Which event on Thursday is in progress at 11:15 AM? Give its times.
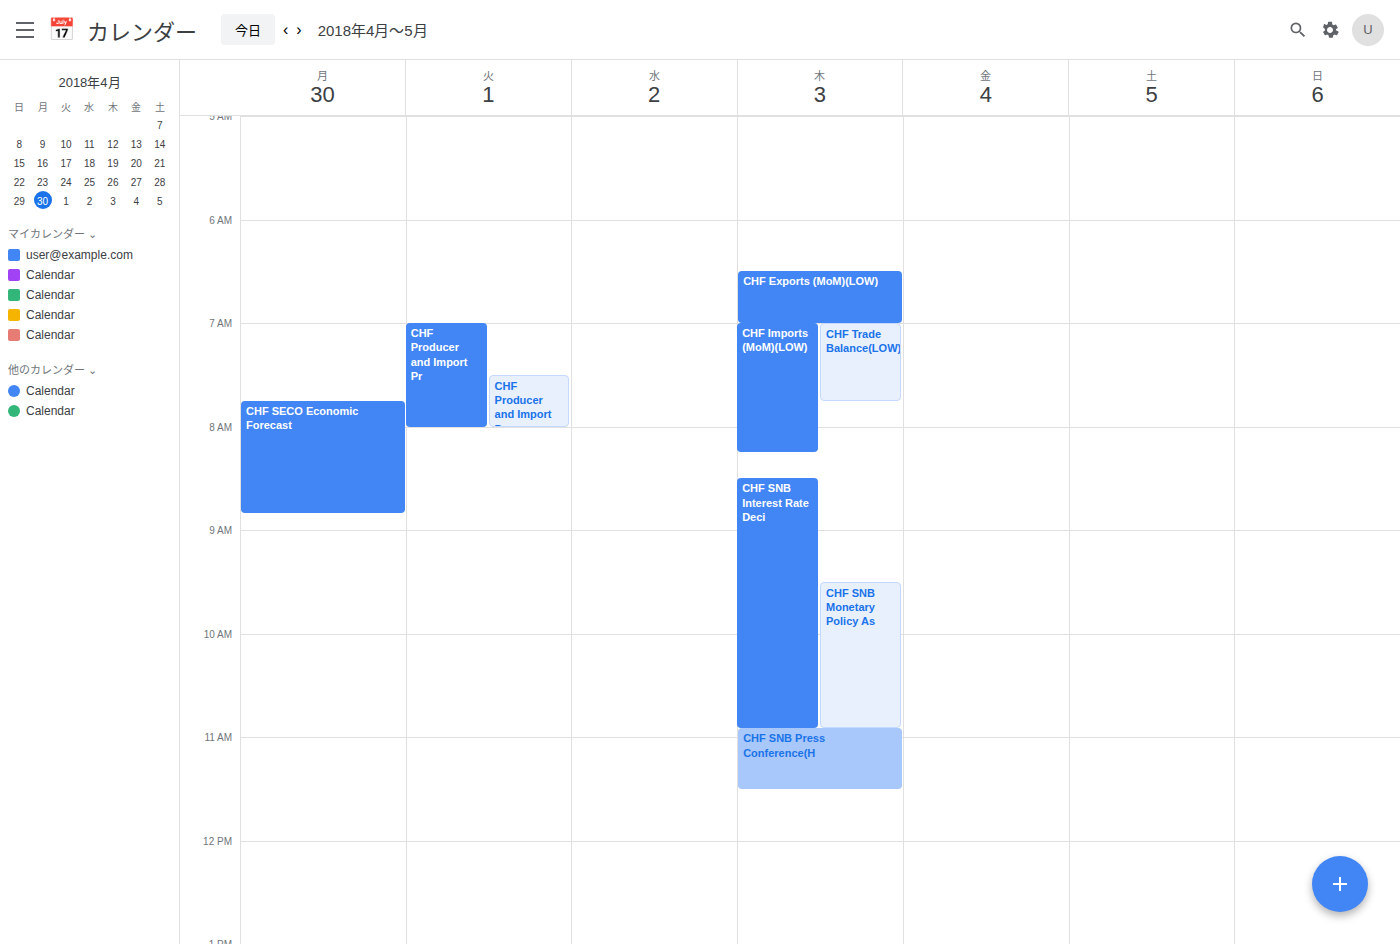
"CHF SNB Press Conference(H", 10:55 AM to 11:30 AM